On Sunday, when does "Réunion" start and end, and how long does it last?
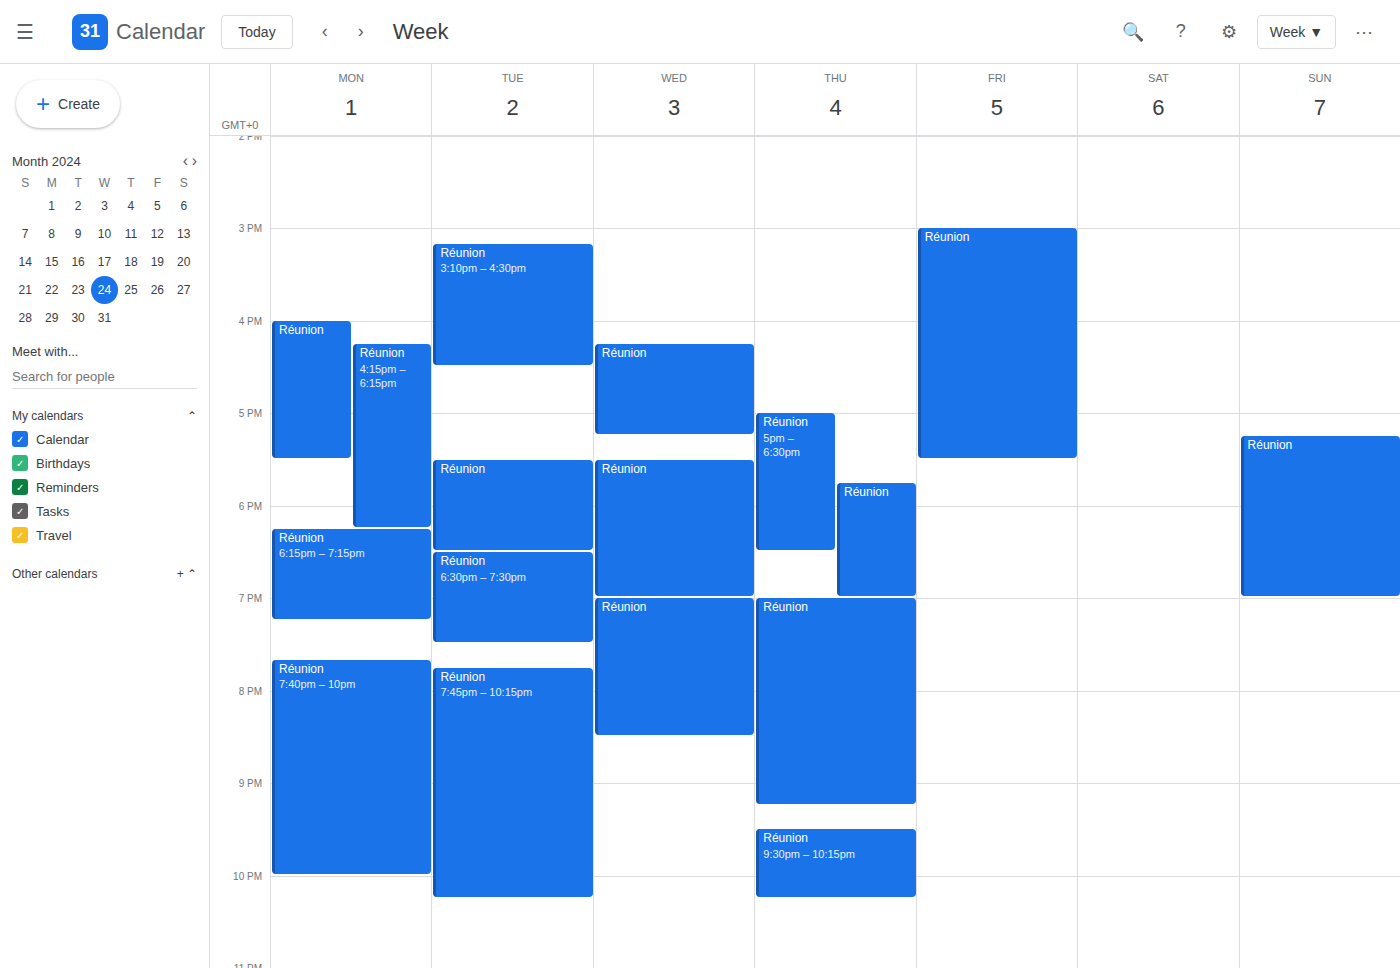
5:15 PM to 7:00 PM, 1 hour 45 minutes